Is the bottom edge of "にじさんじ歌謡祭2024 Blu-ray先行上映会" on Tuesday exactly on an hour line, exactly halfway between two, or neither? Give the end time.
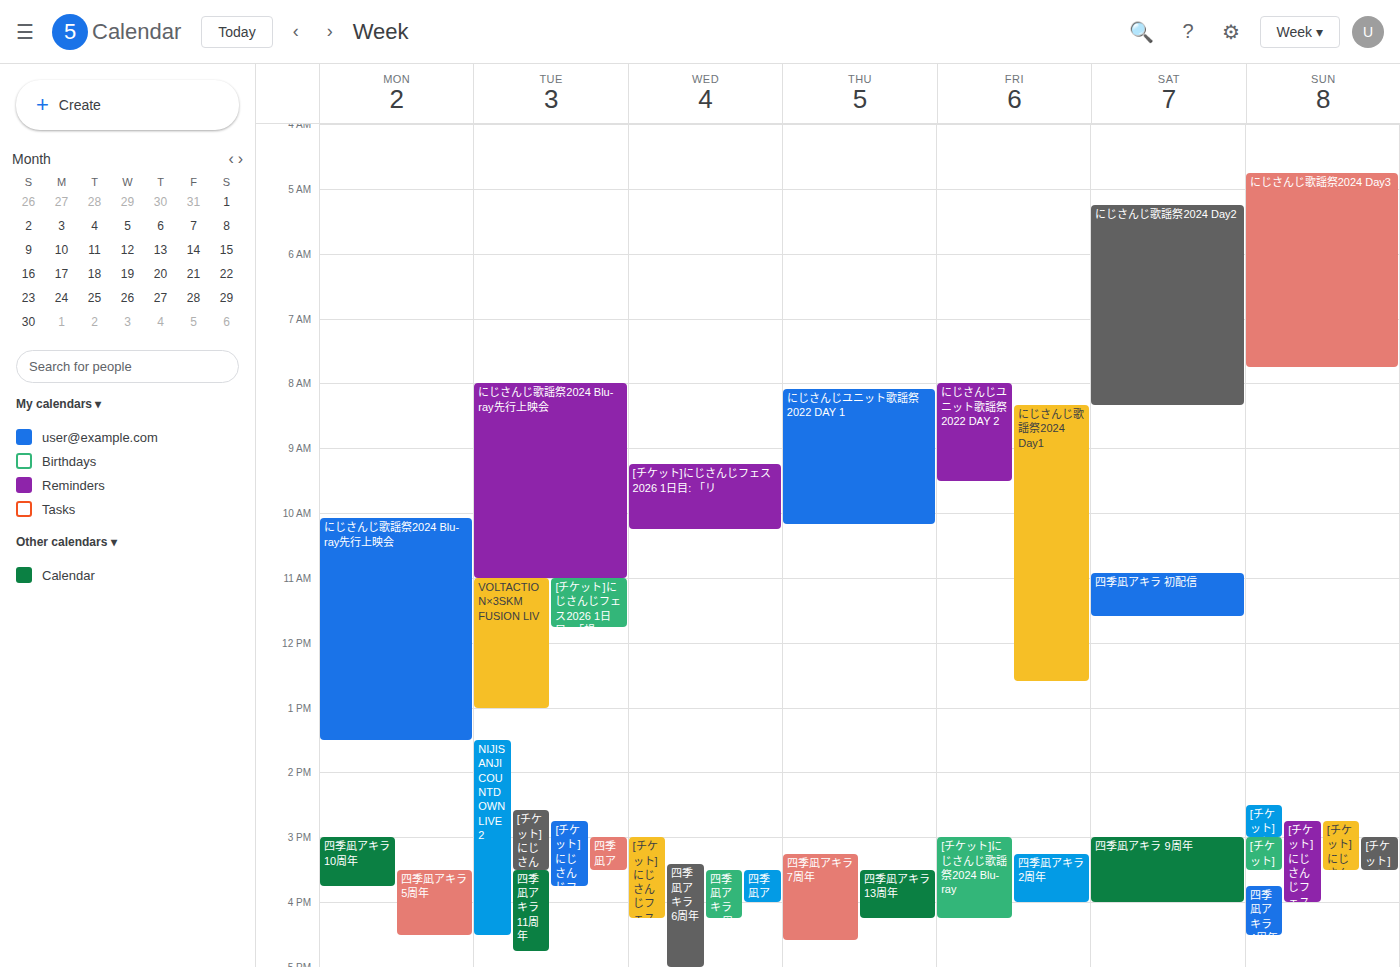
11:00 AM -- exactly on the 11 AM line.